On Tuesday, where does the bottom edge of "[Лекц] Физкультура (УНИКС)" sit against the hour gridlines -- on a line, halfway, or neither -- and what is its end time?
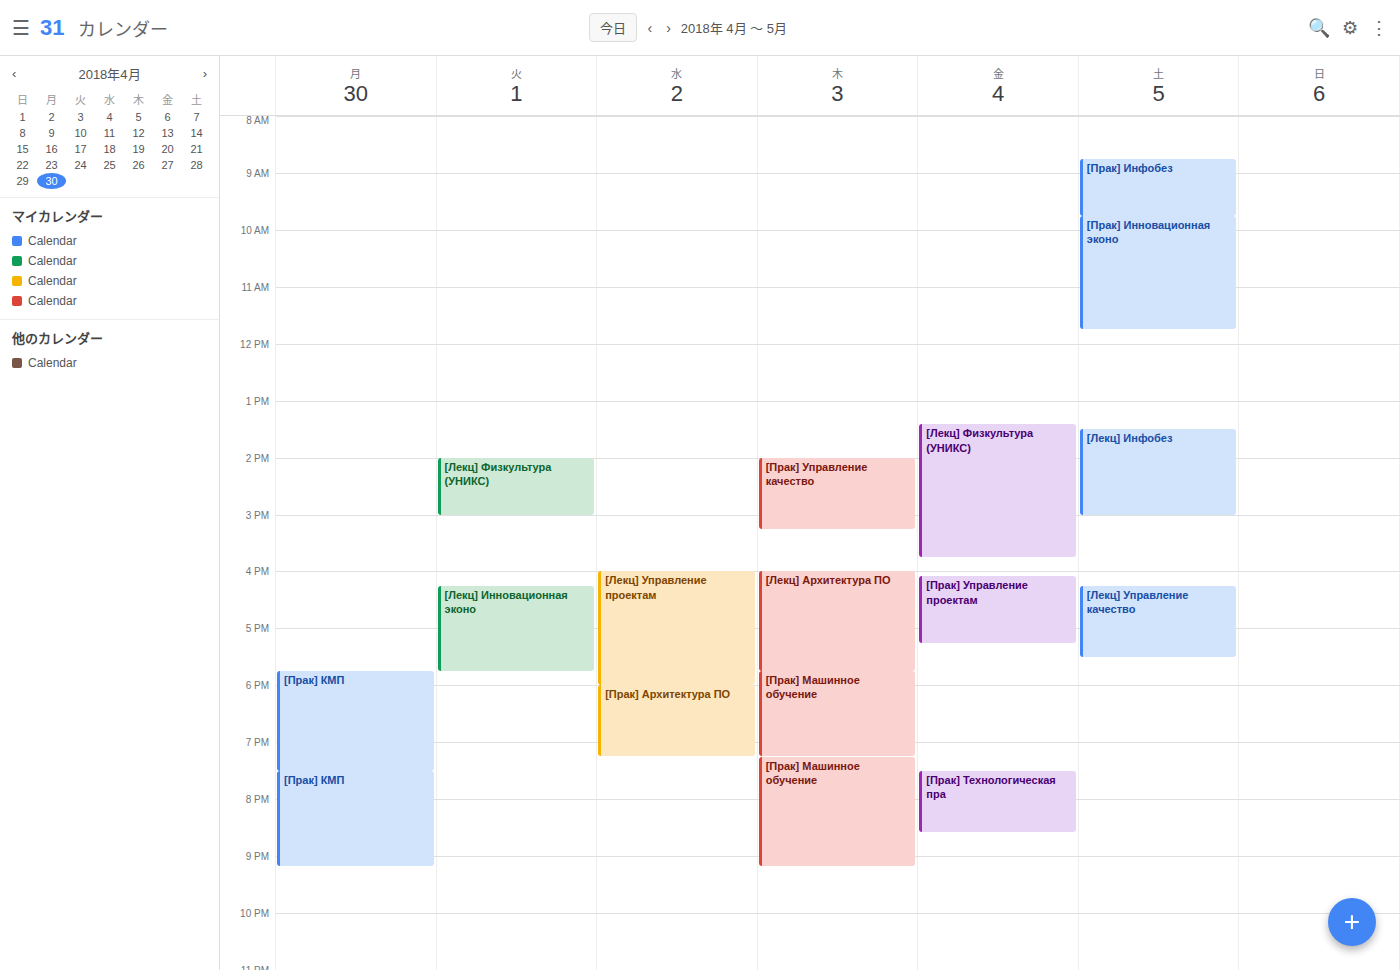
3:00 PM -- exactly on the 3 PM line.